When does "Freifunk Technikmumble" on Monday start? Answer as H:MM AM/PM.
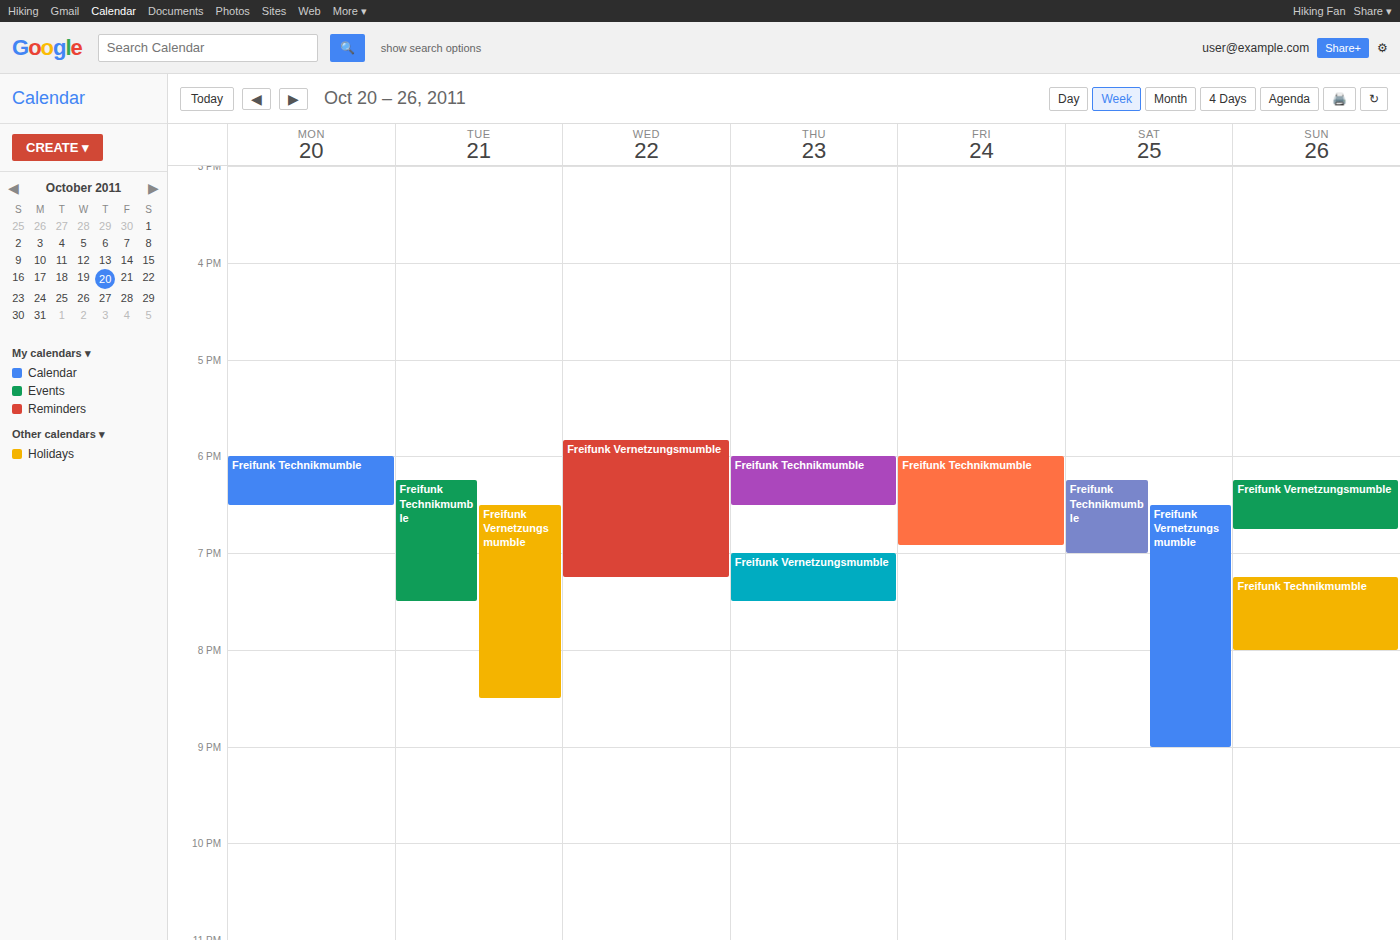
6:00 PM